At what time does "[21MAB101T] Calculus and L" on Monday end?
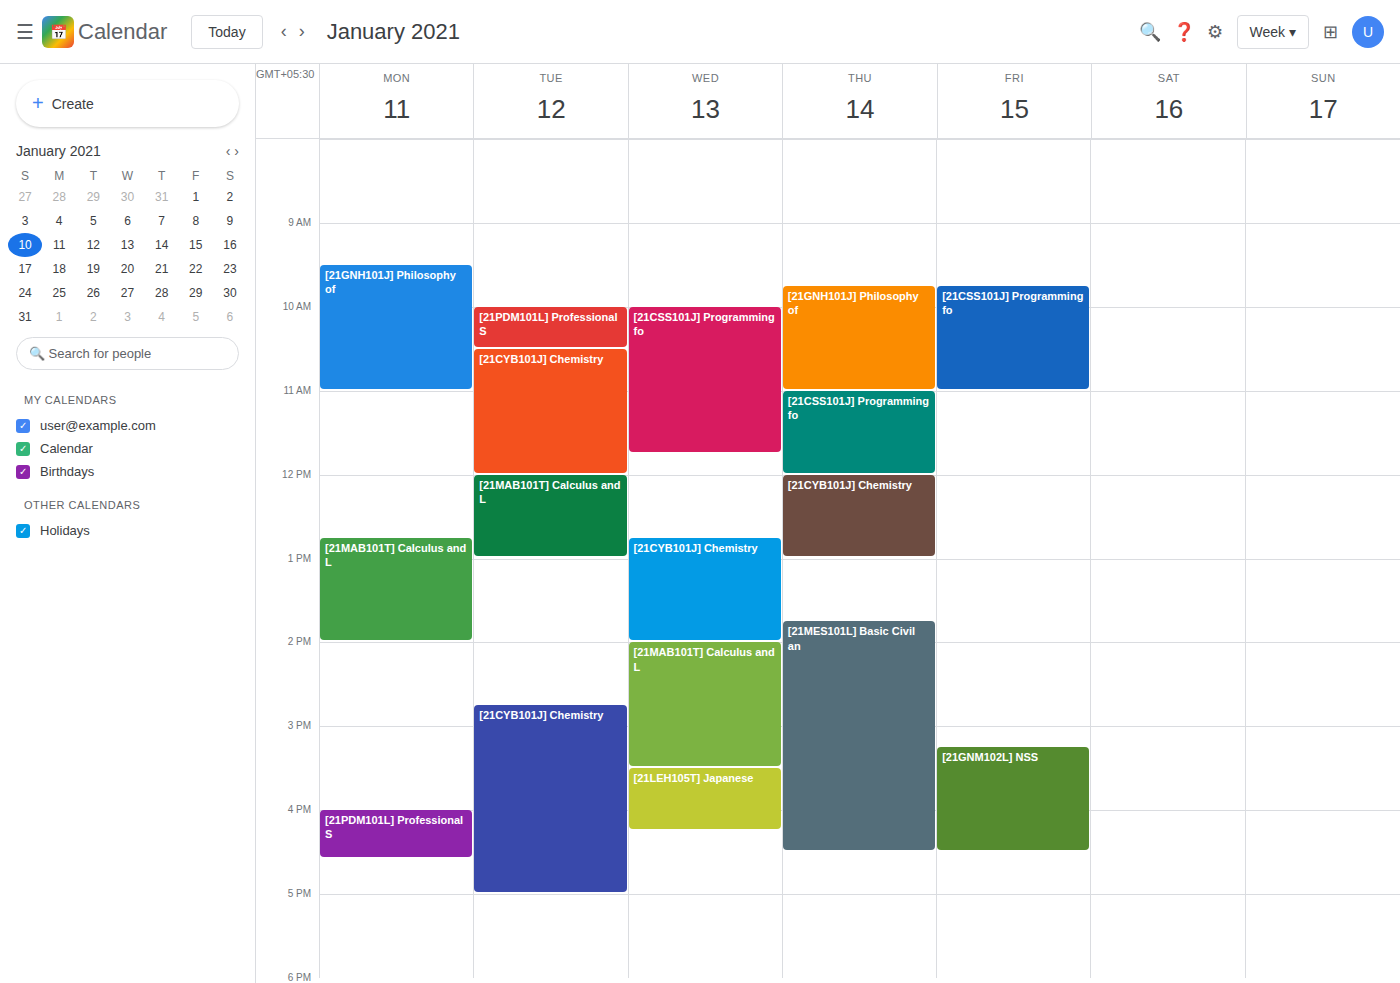
2:00 PM